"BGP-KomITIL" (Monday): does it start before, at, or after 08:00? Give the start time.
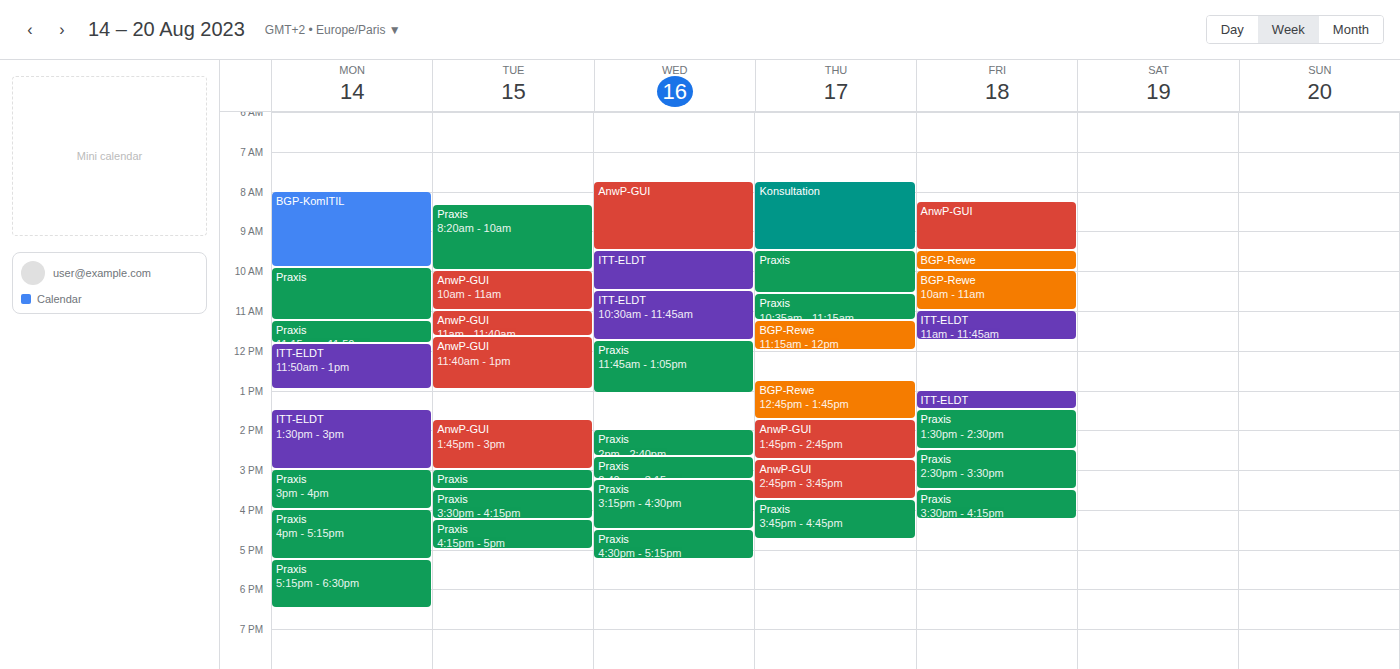
08:00 -- exactly at 08:00, on the 08:00 line.